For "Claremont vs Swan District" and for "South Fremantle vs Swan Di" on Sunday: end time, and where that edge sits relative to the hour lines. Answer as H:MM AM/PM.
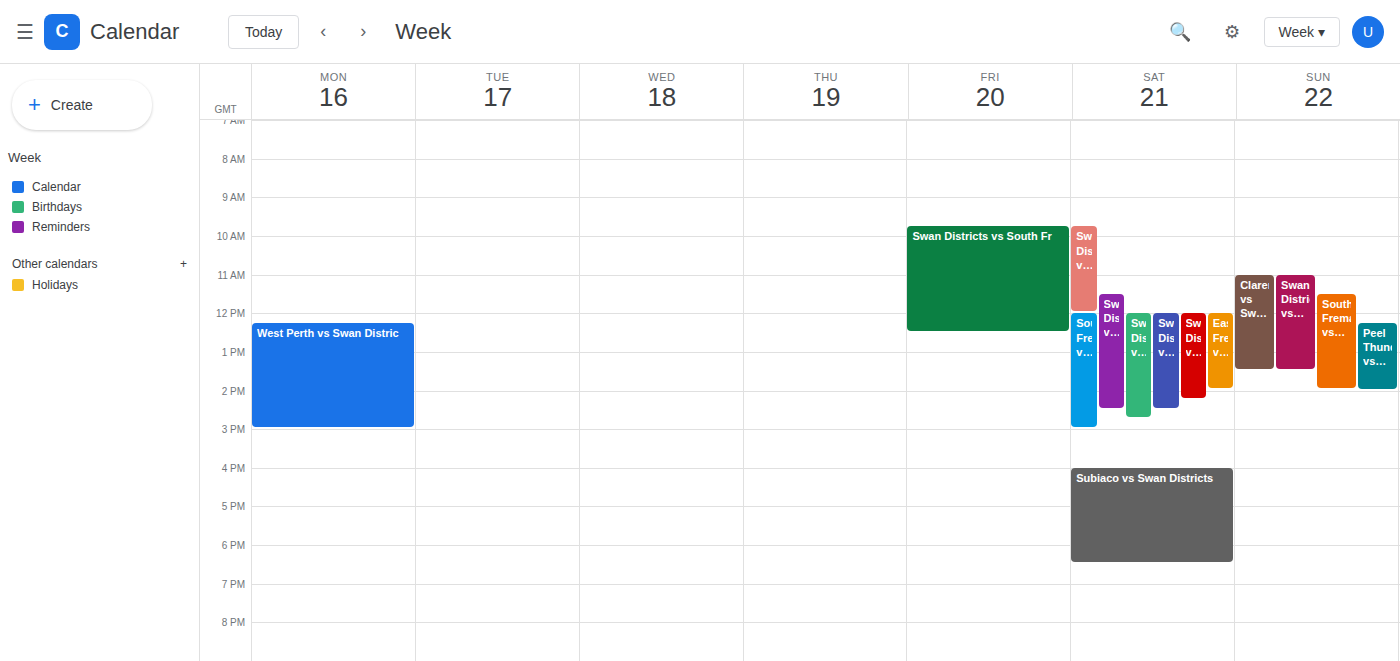
"Claremont vs Swan District": 1:30 PM, halfway between the 1 PM and 2 PM lines. "South Fremantle vs Swan Di": 2:00 PM, exactly on the 2 PM line.